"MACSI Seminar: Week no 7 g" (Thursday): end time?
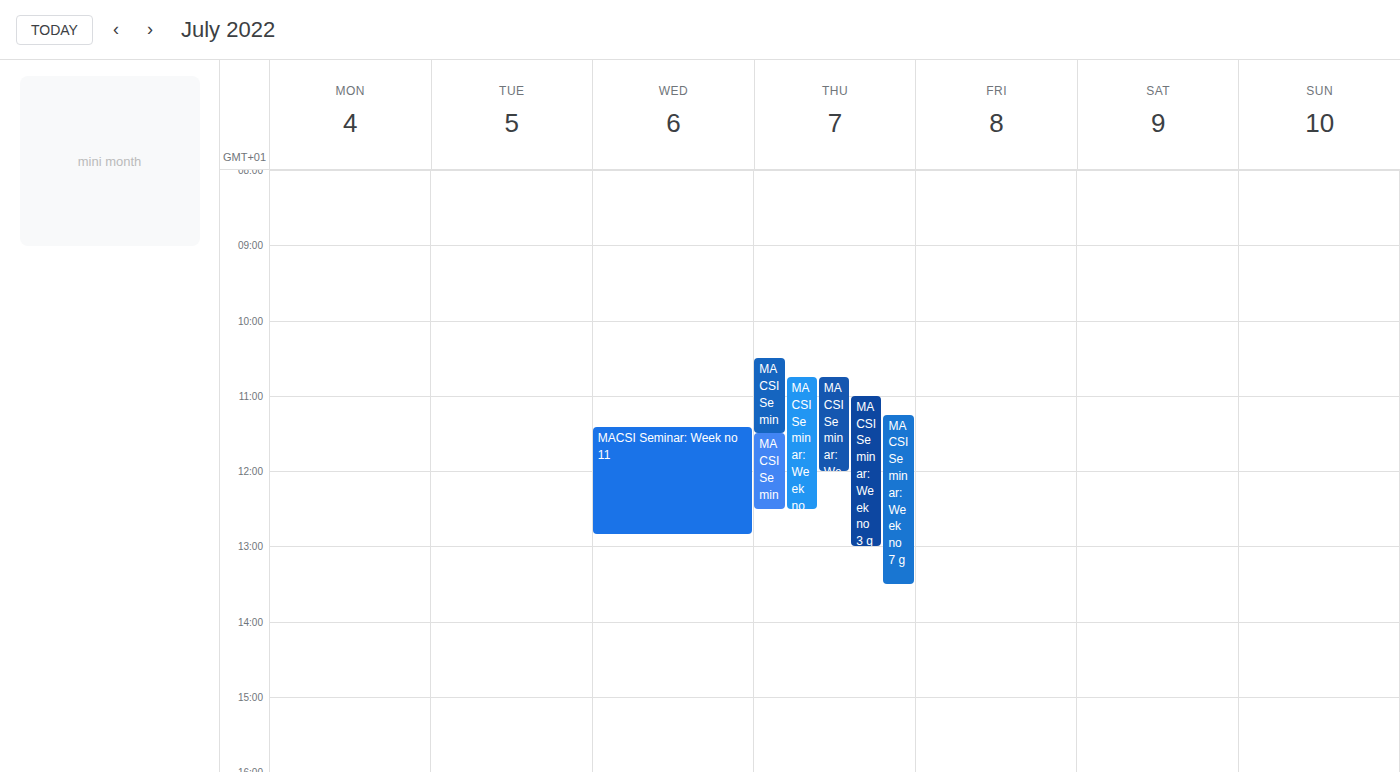
1:30 PM